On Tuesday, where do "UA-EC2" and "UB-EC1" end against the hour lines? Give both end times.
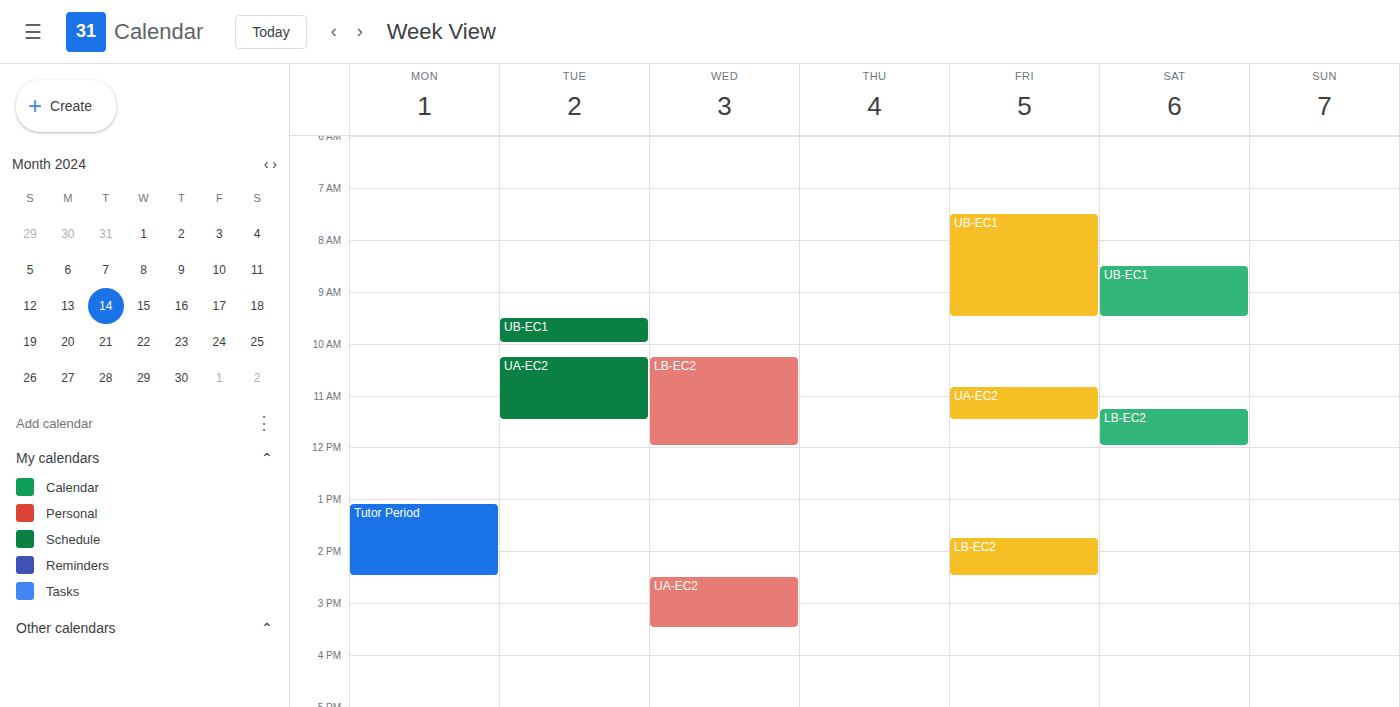
"UA-EC2": 11:30 AM, halfway between the 11 AM and 12 PM lines. "UB-EC1": 10:00 AM, exactly on the 10 AM line.